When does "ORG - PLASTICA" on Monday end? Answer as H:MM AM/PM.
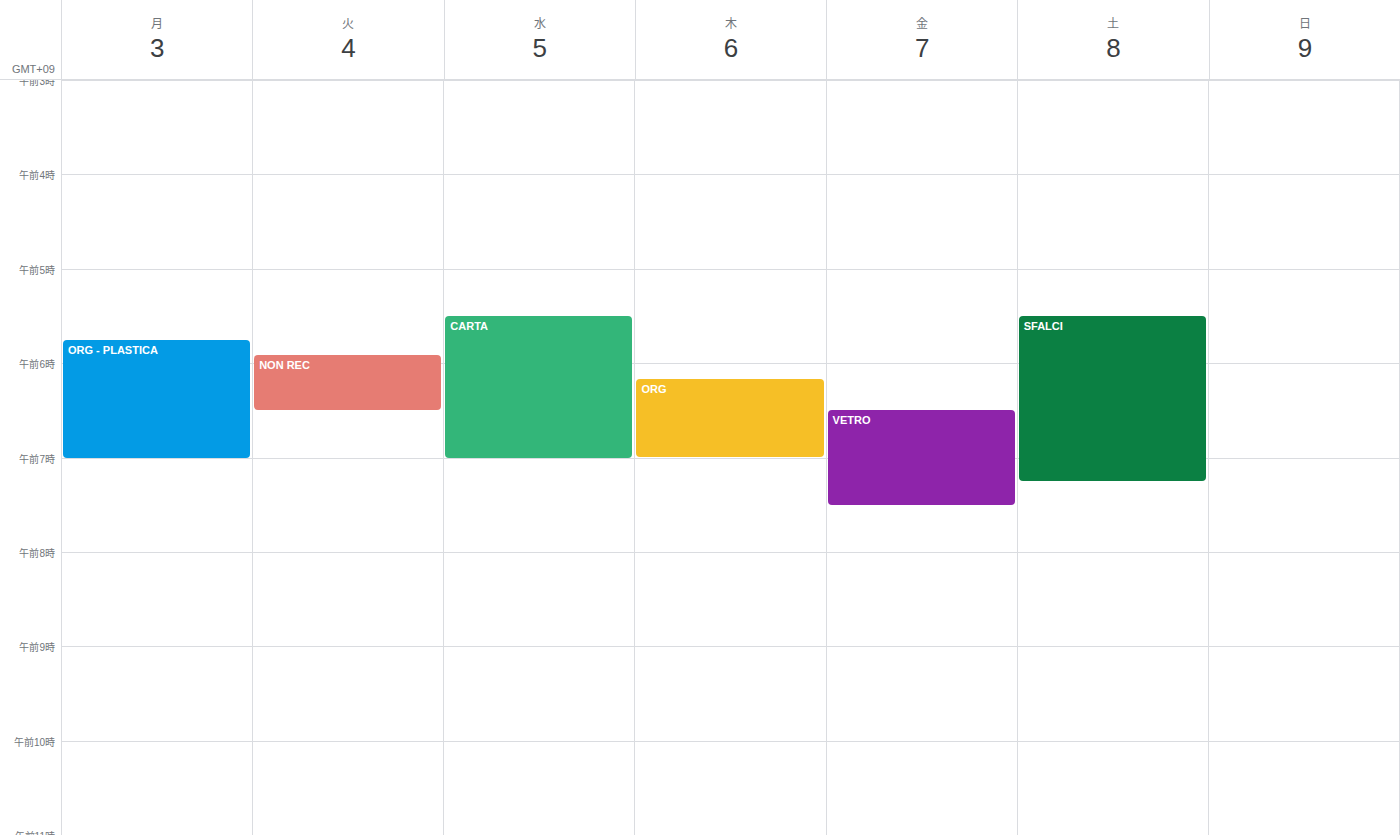
7:00 AM